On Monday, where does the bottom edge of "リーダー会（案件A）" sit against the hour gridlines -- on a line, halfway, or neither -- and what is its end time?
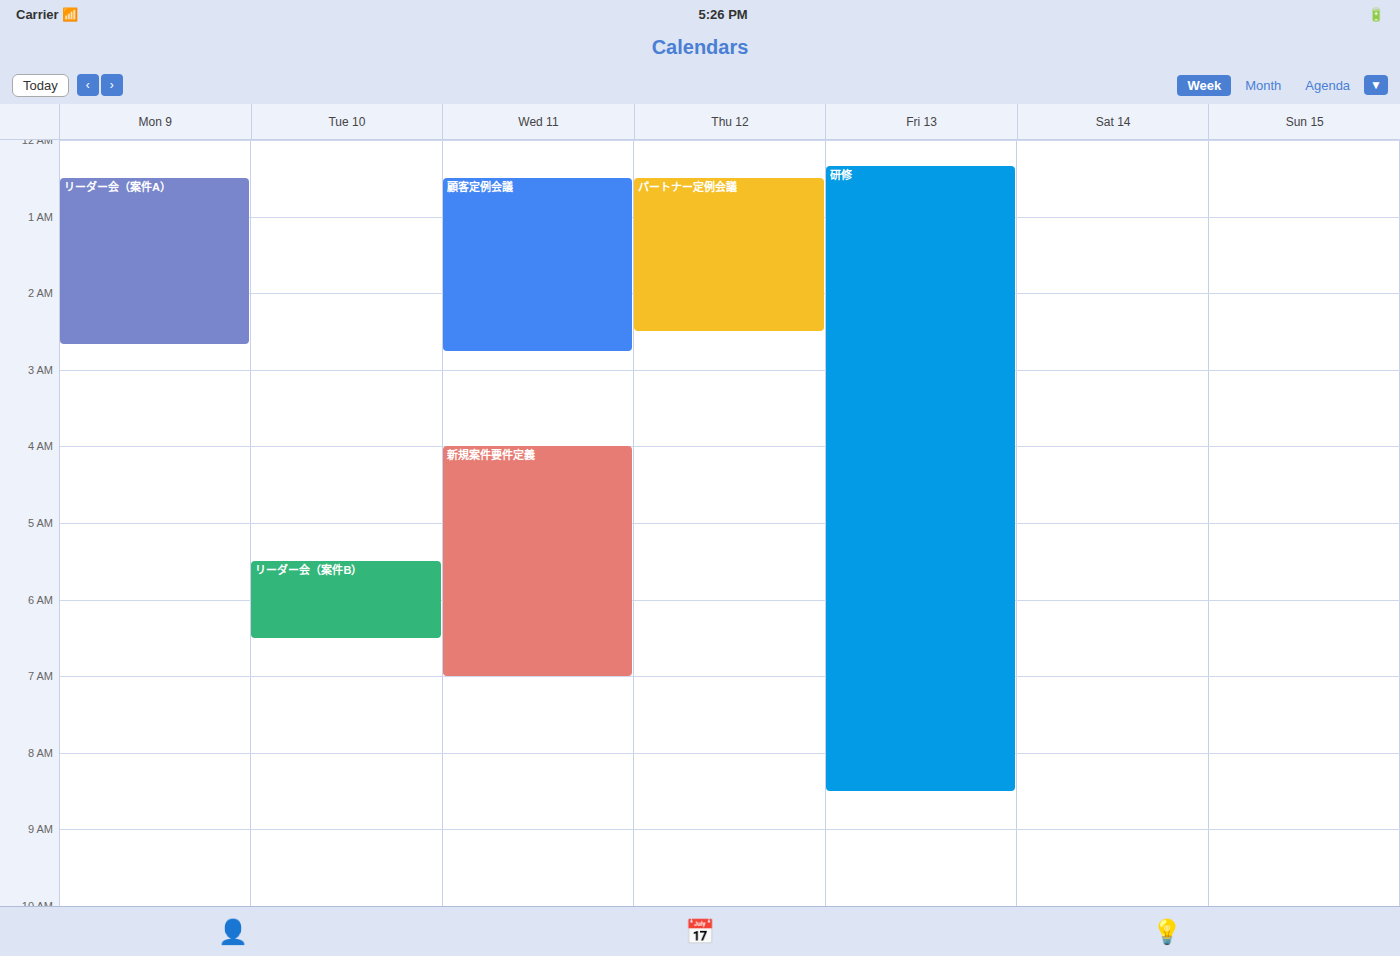
2:40 AM -- neither: 40 minutes below the 2 AM line and 20 minutes above the 3 AM line.